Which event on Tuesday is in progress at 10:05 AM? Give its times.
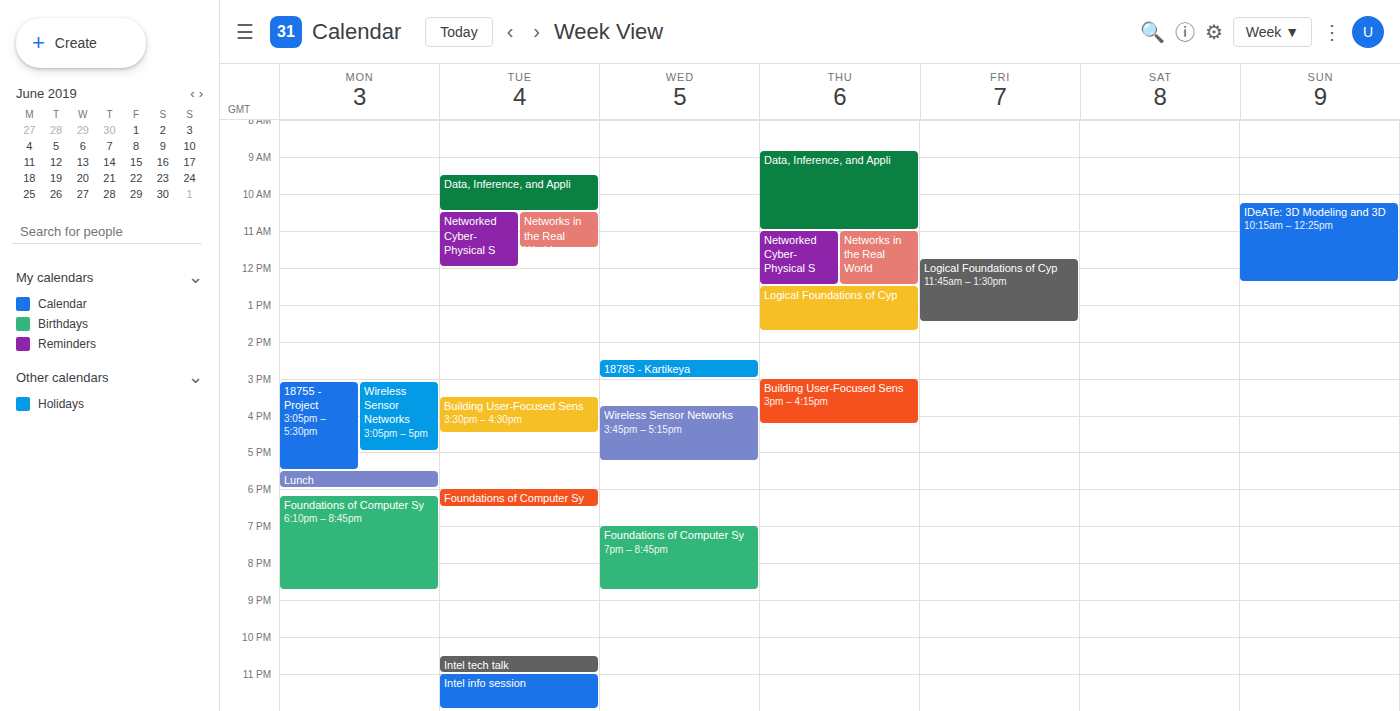
"Data, Inference, and Appli", 9:30 AM to 10:30 AM